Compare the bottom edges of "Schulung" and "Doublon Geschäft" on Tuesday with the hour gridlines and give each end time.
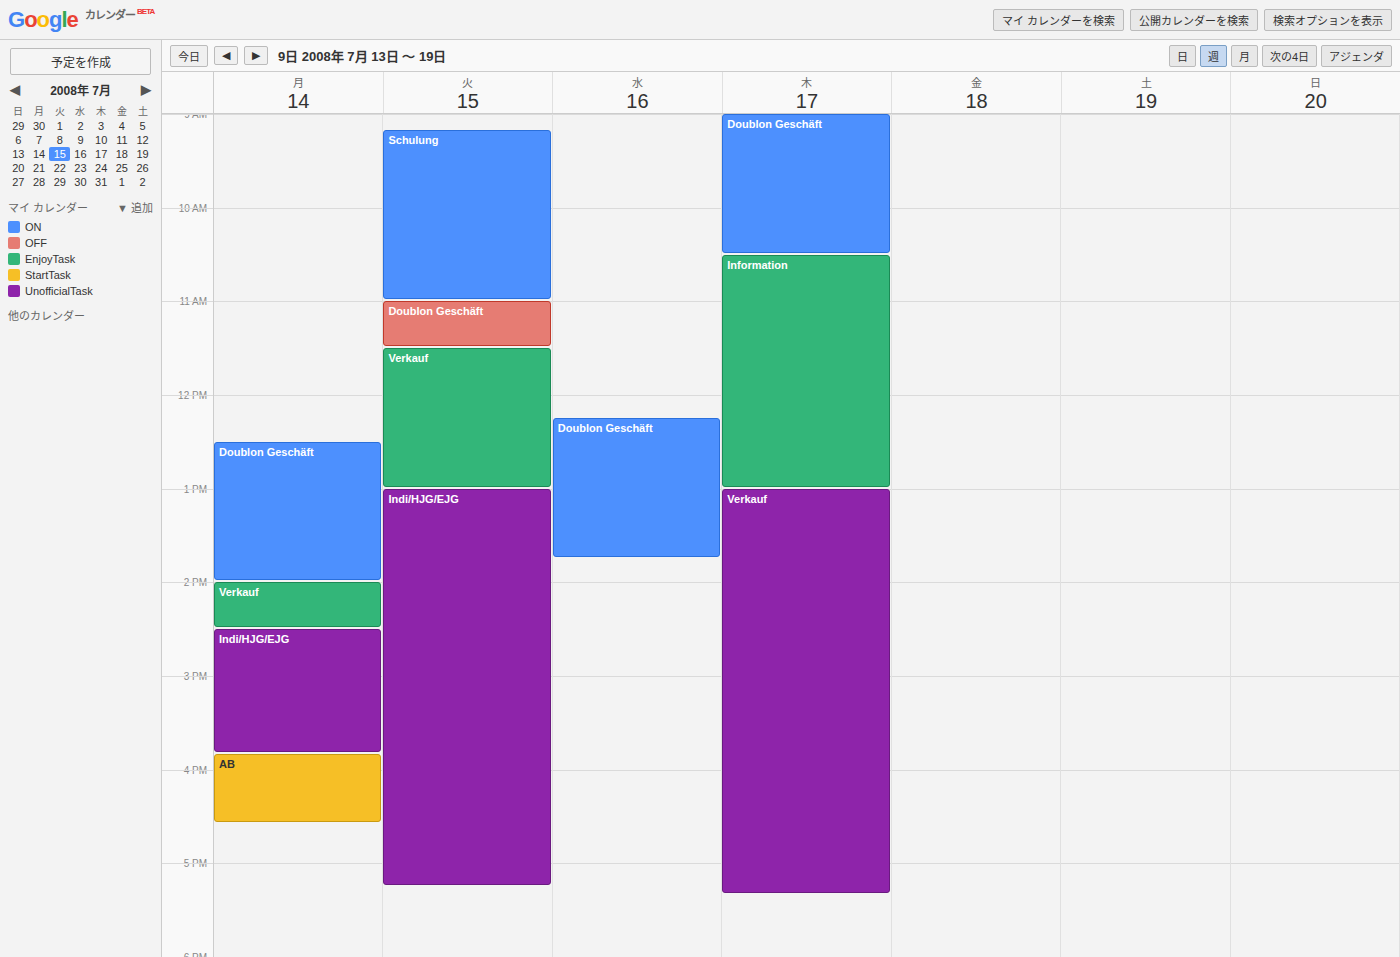
"Schulung": 11:00 AM, exactly on the 11 AM line. "Doublon Geschäft": 11:30 AM, halfway between the 11 AM and 12 PM lines.